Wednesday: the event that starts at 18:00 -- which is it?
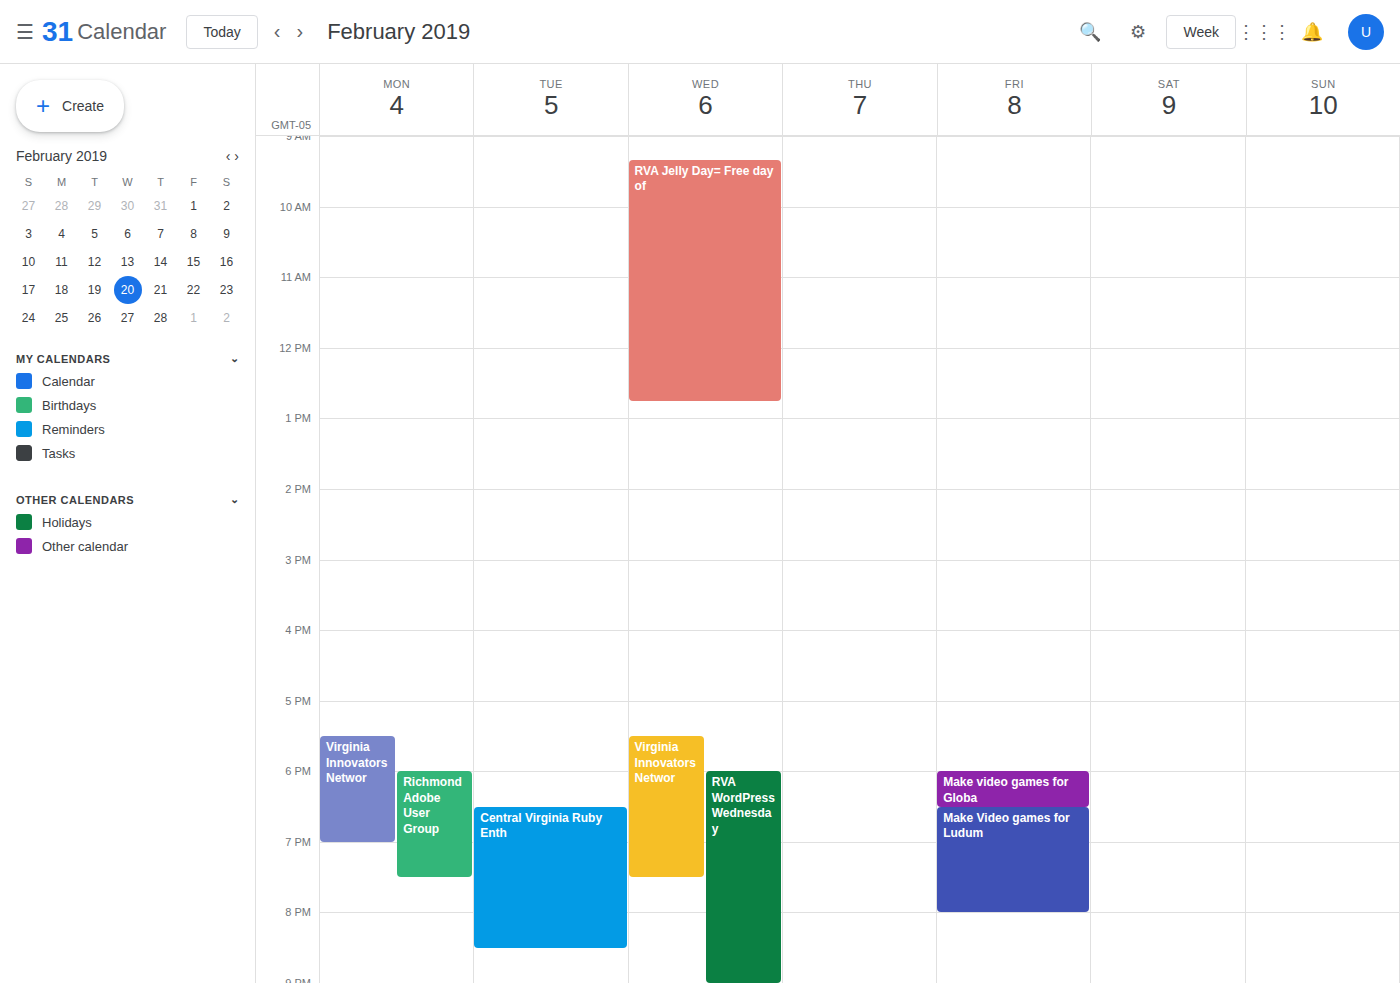
"RVA WordPress Wednesday"